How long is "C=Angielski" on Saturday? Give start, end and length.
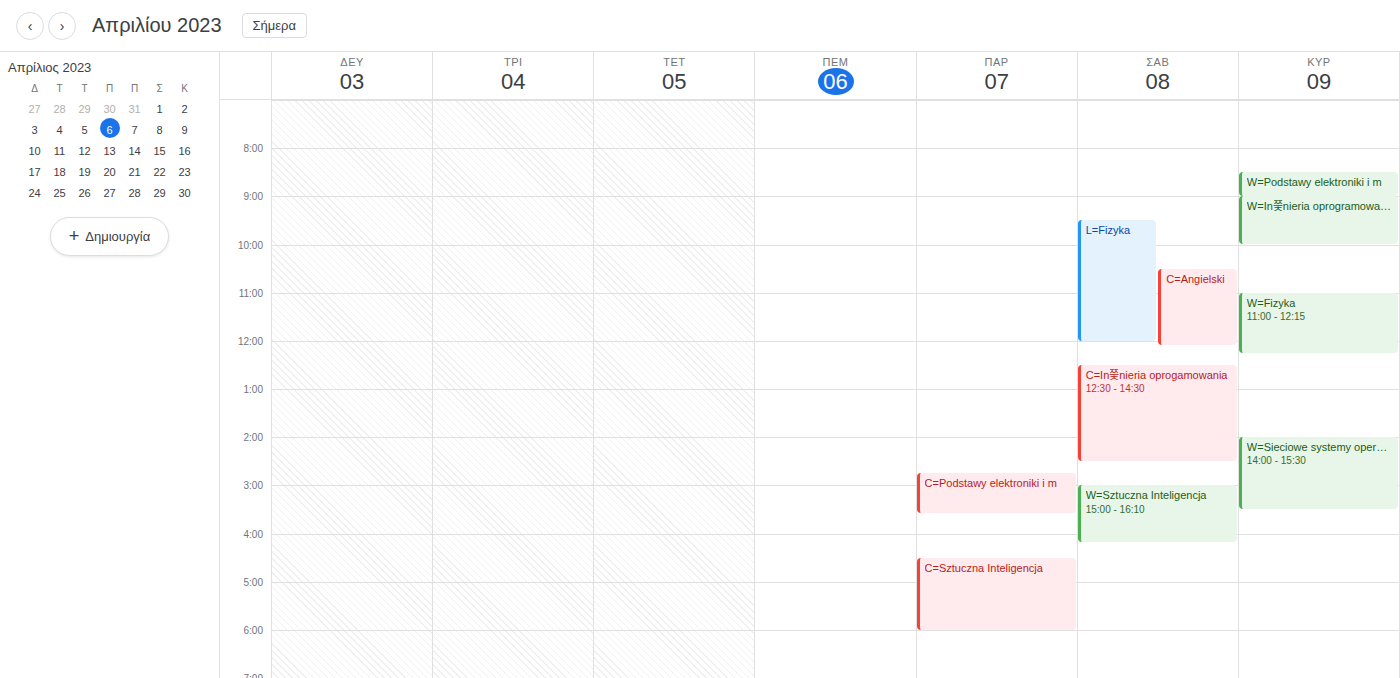
10:30 AM to 12:05 PM, 1 hour 35 minutes